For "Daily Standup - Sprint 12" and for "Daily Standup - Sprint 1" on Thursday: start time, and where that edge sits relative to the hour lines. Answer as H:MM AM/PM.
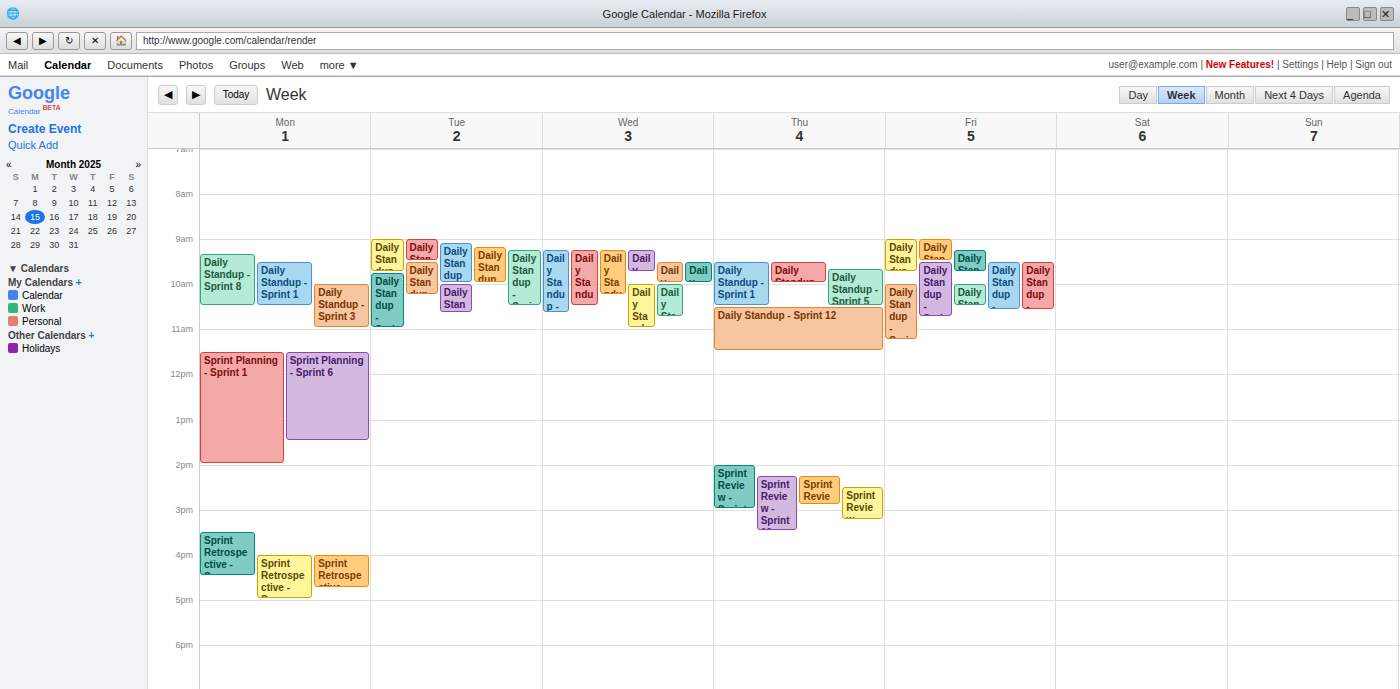
"Daily Standup - Sprint 12": 10:30 AM, halfway between the 10 AM and 11 AM lines. "Daily Standup - Sprint 1": 9:30 AM, halfway between the 9 AM and 10 AM lines.